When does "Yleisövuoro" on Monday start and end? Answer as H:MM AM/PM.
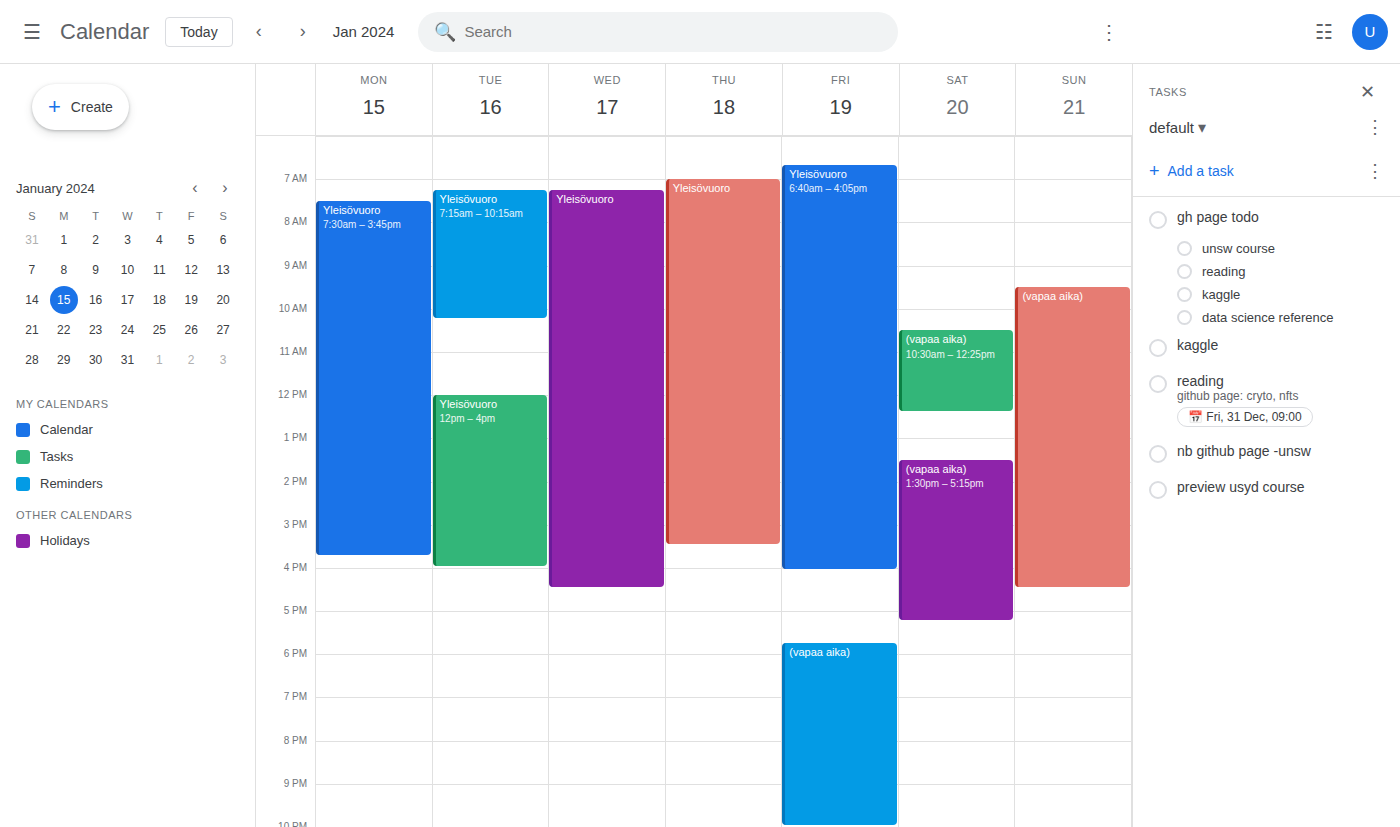
7:30 AM to 3:45 PM